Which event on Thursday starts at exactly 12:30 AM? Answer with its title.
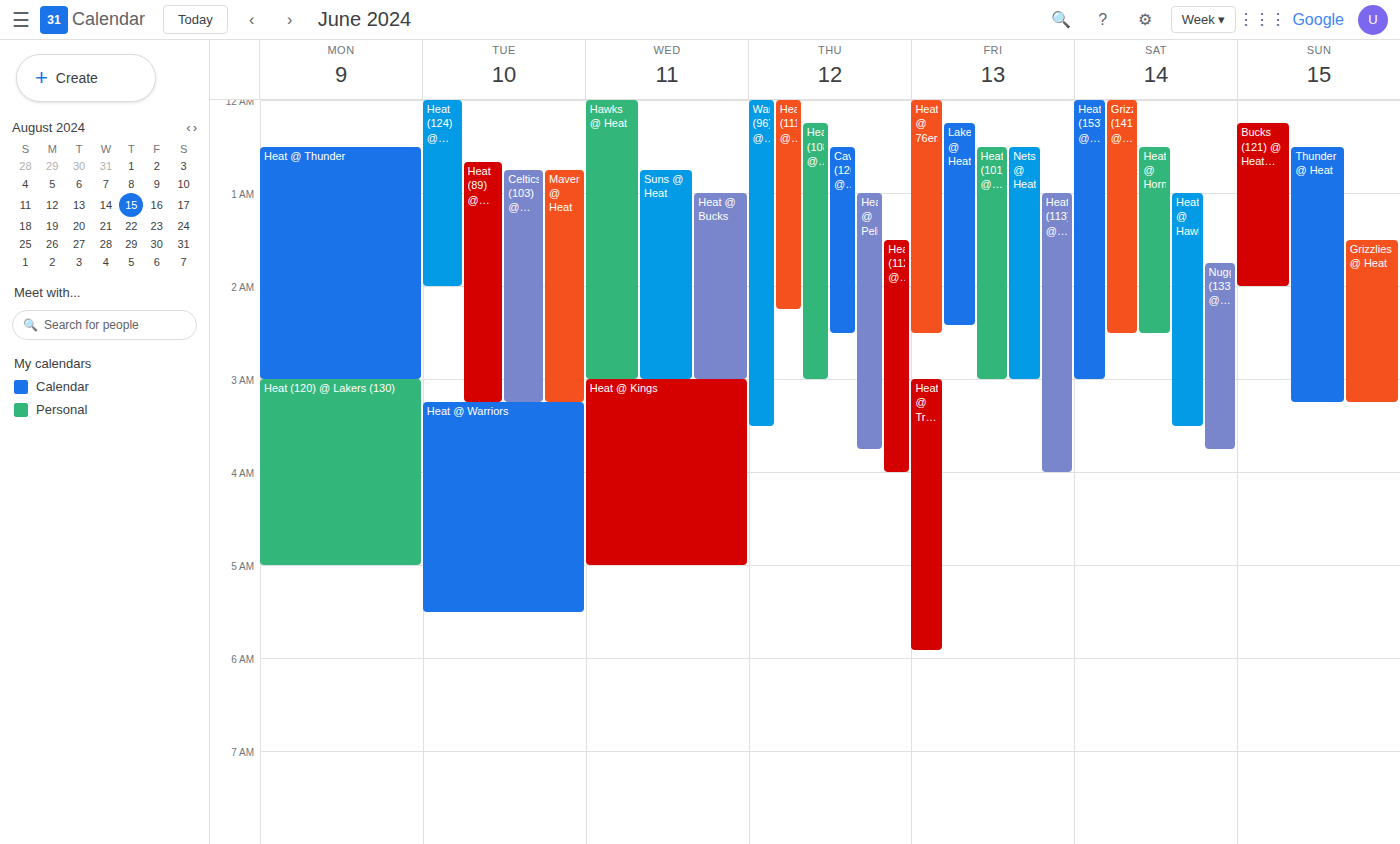
"Cavaliers (126) @ Heat (10"